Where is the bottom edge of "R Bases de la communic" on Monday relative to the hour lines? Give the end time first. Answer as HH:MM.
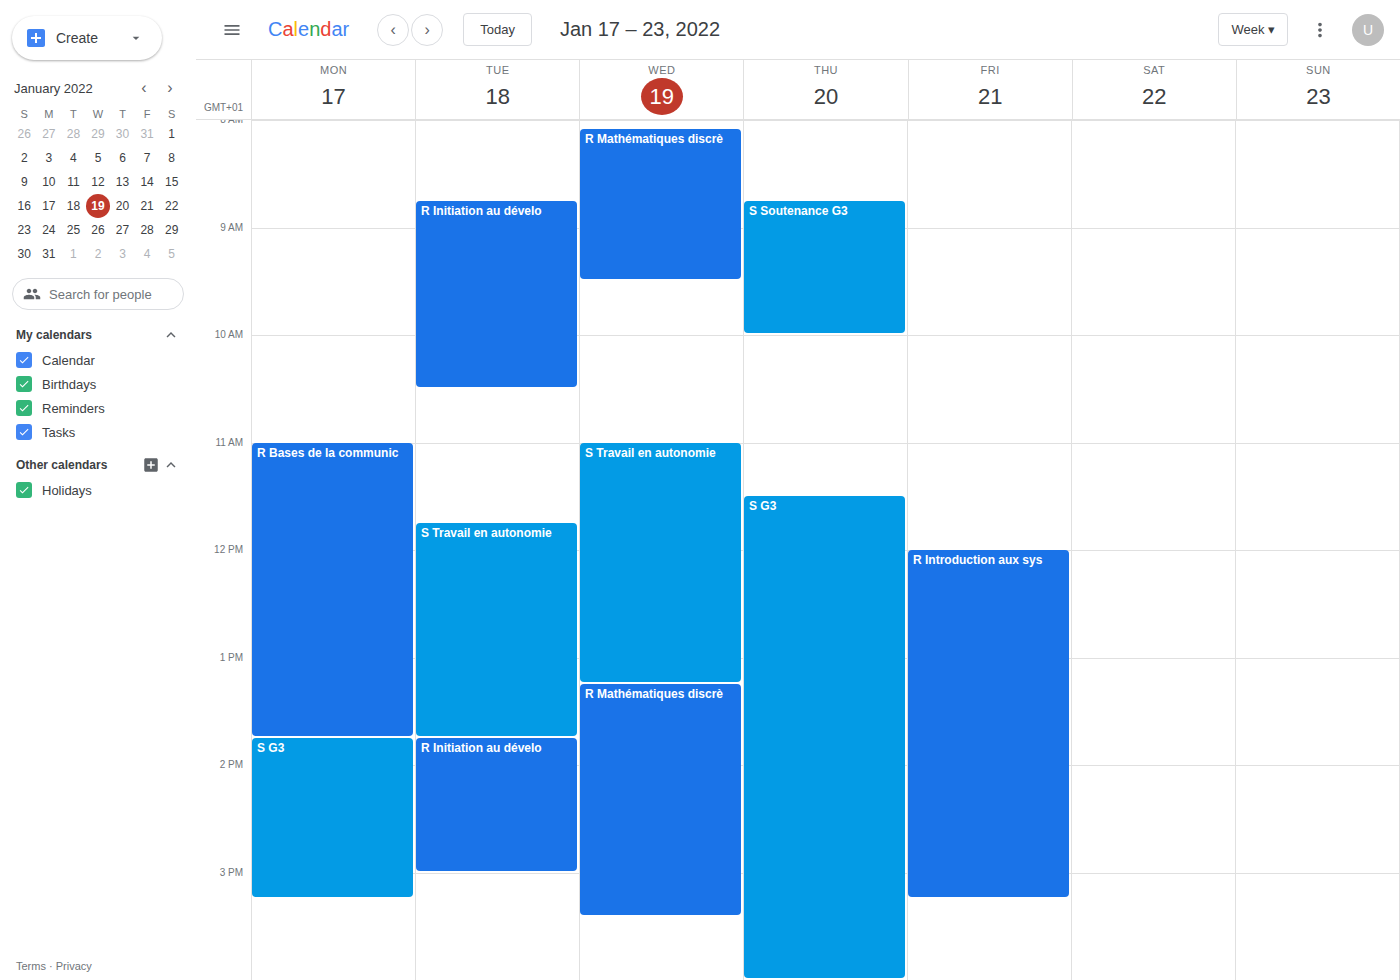
13:45 -- neither: three quarters of the way from the 13:00 line to the 14:00 line.